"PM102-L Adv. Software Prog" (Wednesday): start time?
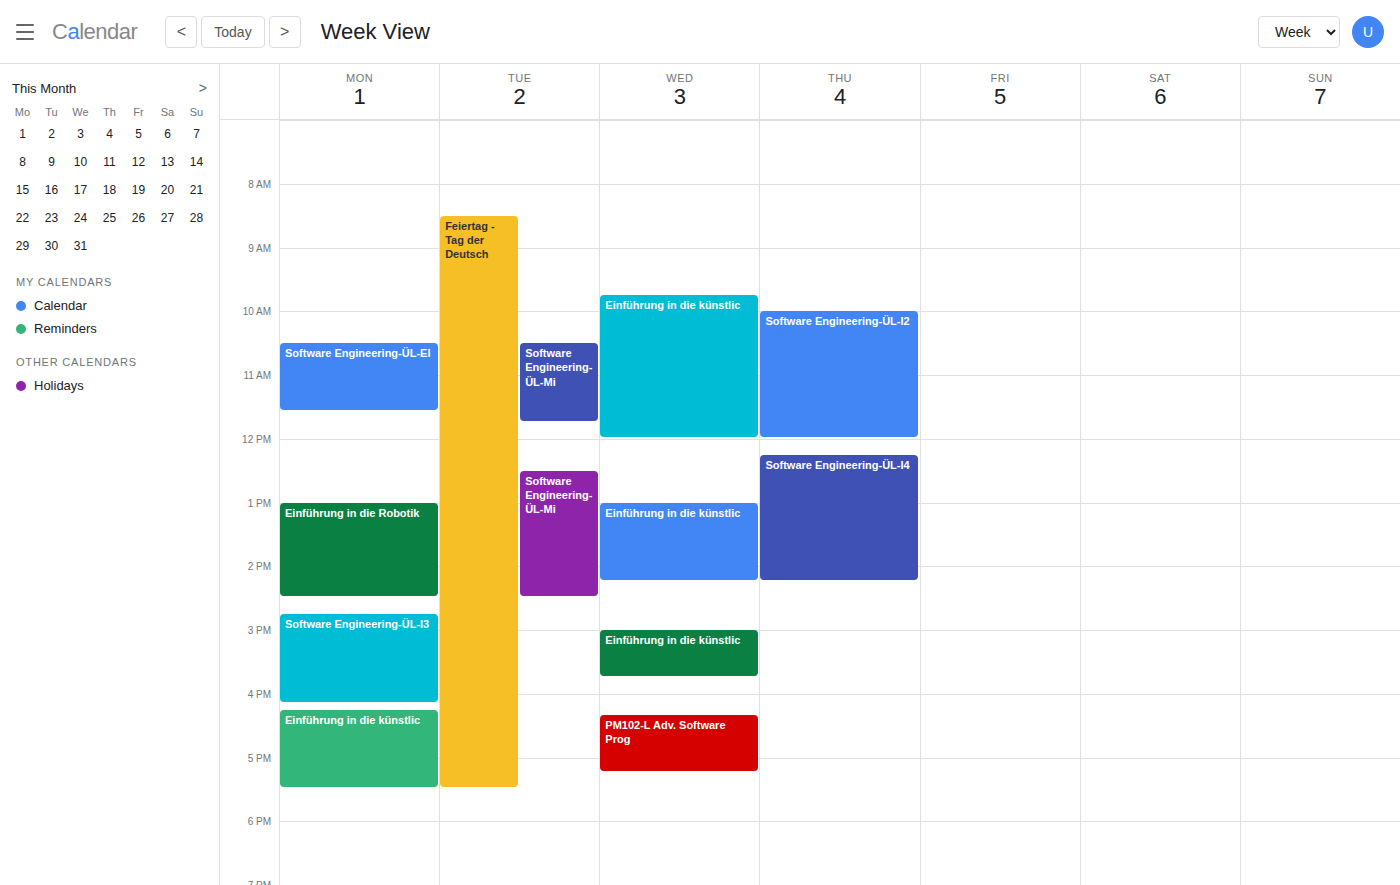
4:20 PM